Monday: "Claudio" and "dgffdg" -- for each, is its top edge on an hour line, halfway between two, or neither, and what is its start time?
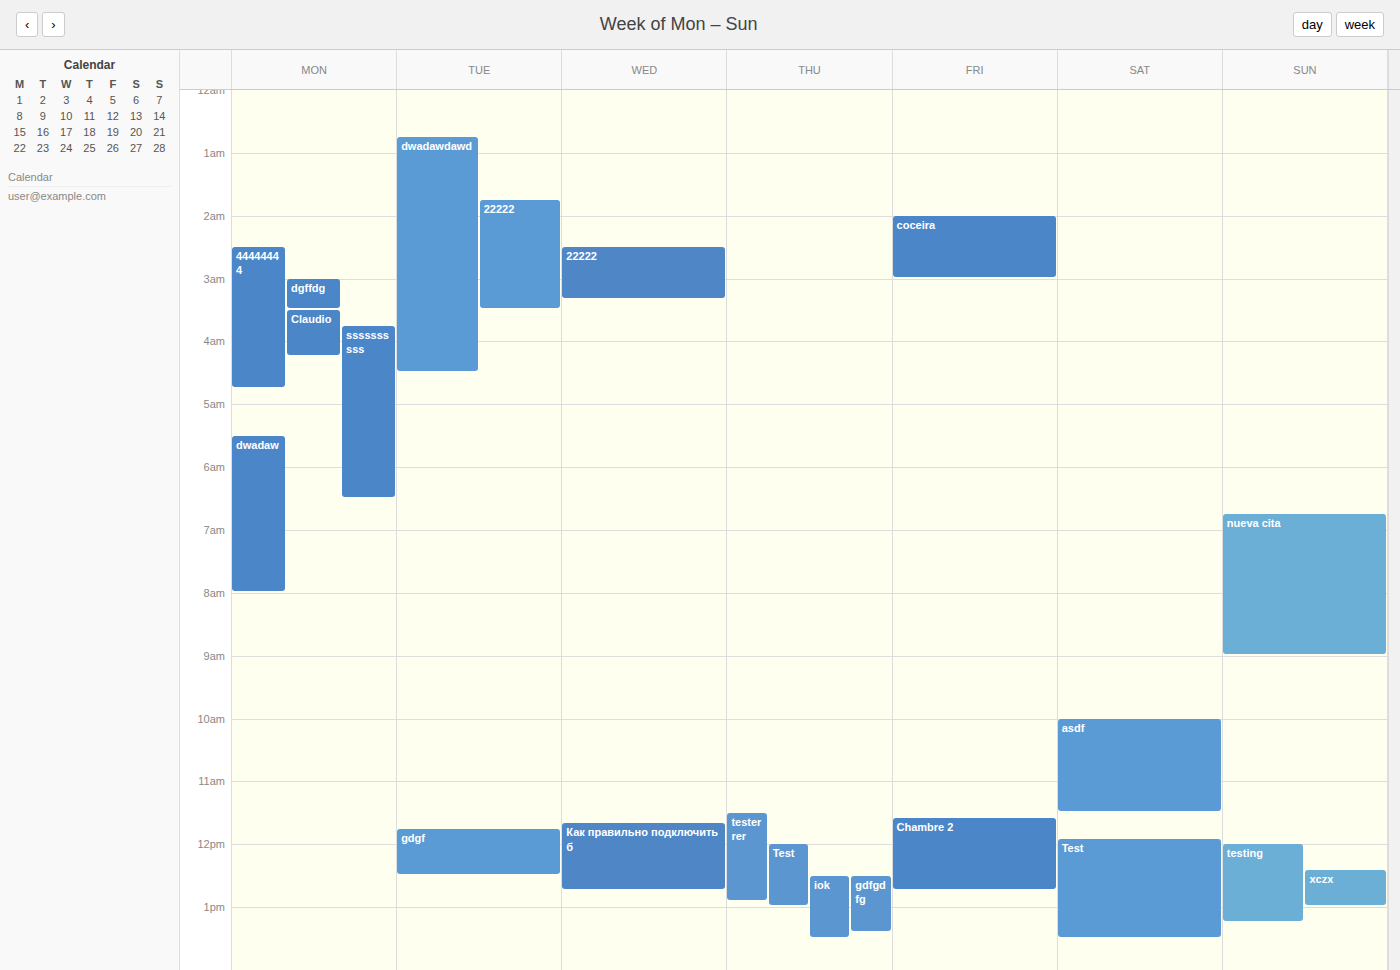
"Claudio": 3:30 AM, halfway between the 3 AM and 4 AM lines. "dgffdg": 3:00 AM, exactly on the 3 AM line.